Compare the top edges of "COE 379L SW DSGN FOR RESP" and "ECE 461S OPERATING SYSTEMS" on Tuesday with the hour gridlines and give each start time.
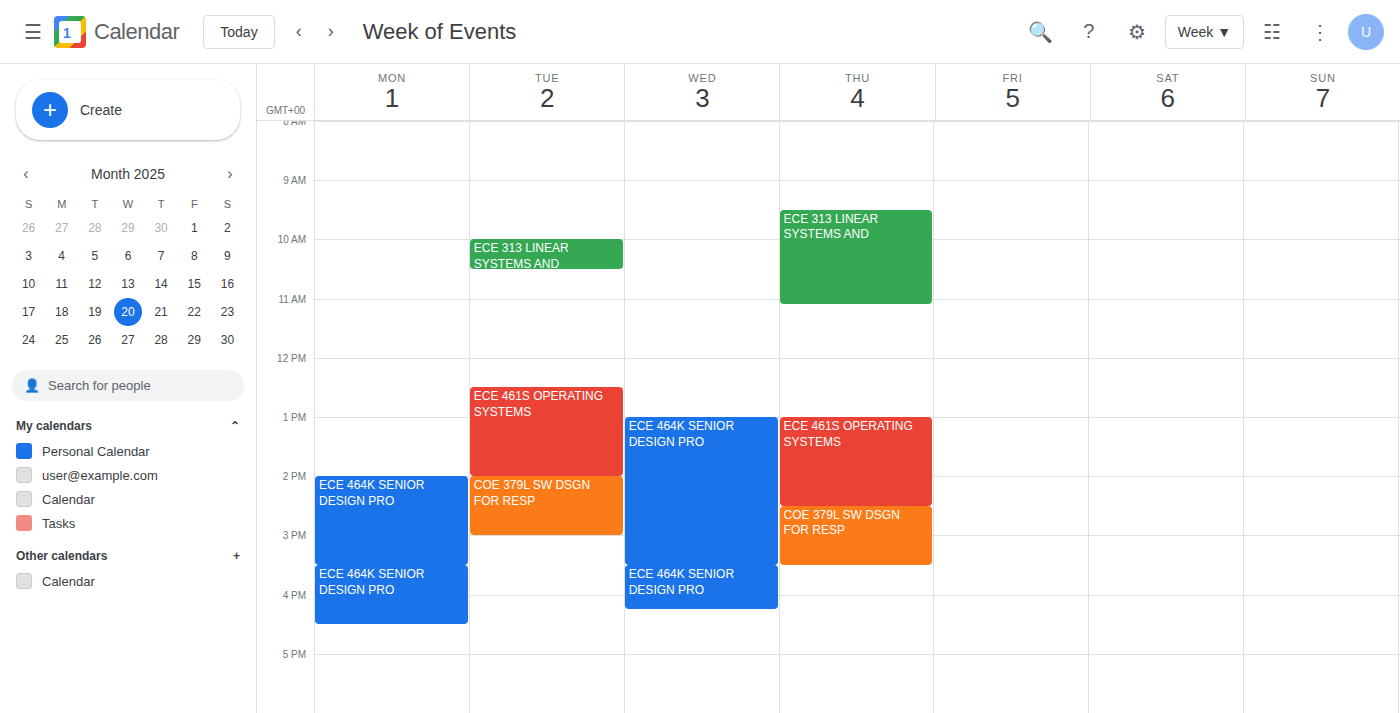
"COE 379L SW DSGN FOR RESP": 2:00 PM, exactly on the 2 PM line. "ECE 461S OPERATING SYSTEMS": 12:30 PM, halfway between the 12 PM and 1 PM lines.